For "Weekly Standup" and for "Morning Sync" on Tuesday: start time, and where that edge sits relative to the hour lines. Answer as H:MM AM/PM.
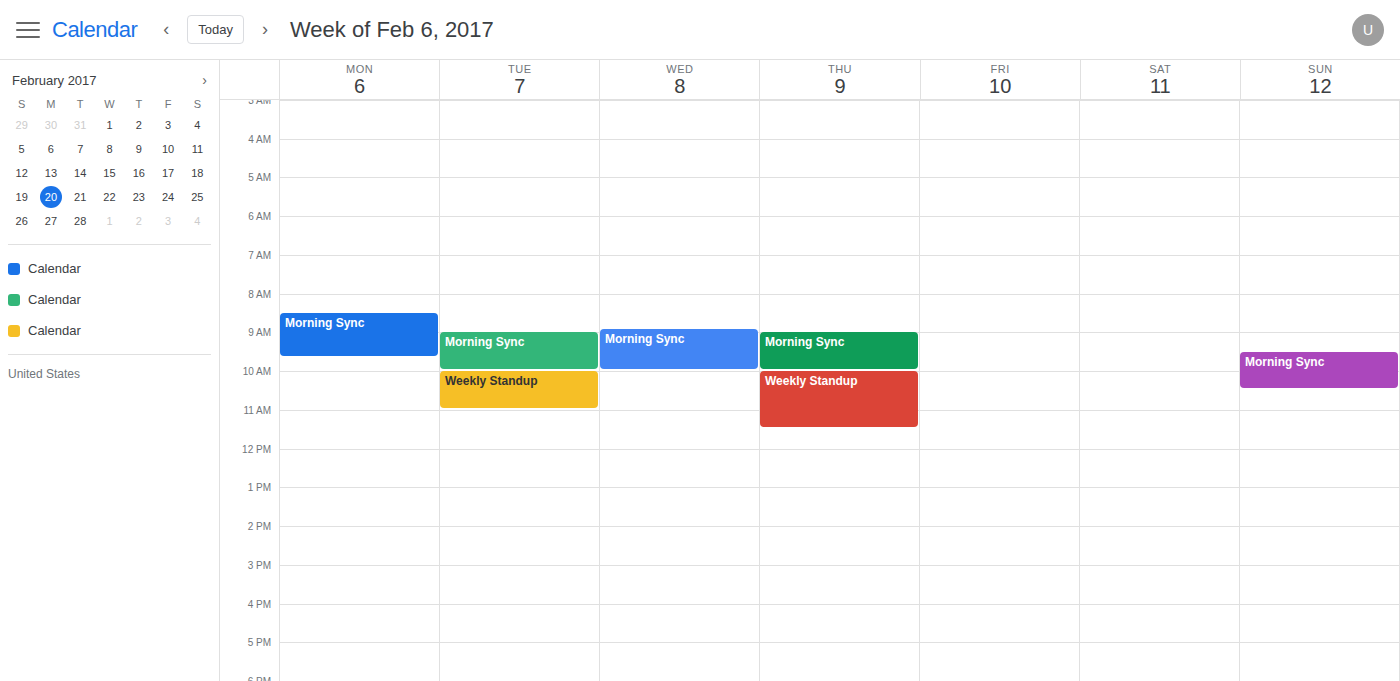
"Weekly Standup": 10:00 AM, exactly on the 10 AM line. "Morning Sync": 9:00 AM, exactly on the 9 AM line.